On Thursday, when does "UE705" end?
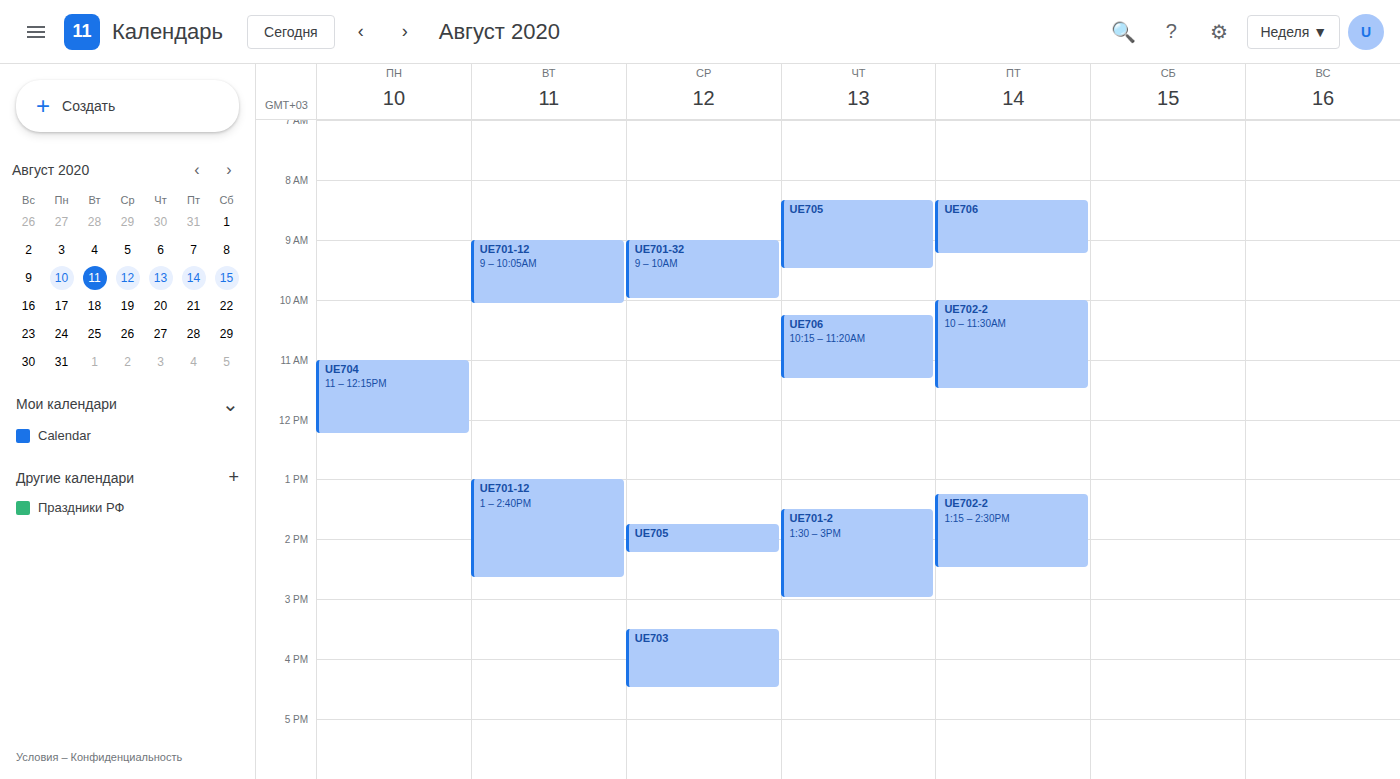
09:30